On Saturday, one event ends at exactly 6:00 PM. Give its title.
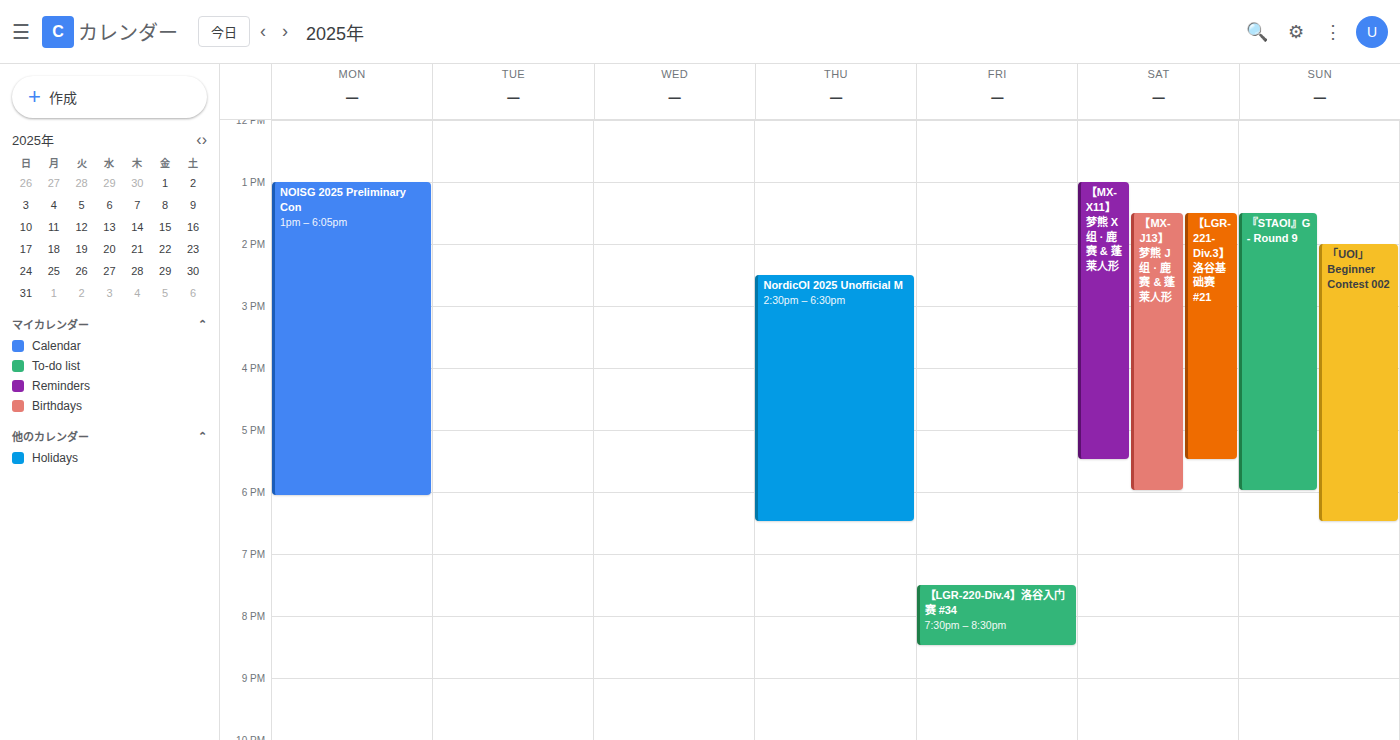
"【MX-J13】梦熊 J 组 · 鹿赛 & 蓬莱人形"